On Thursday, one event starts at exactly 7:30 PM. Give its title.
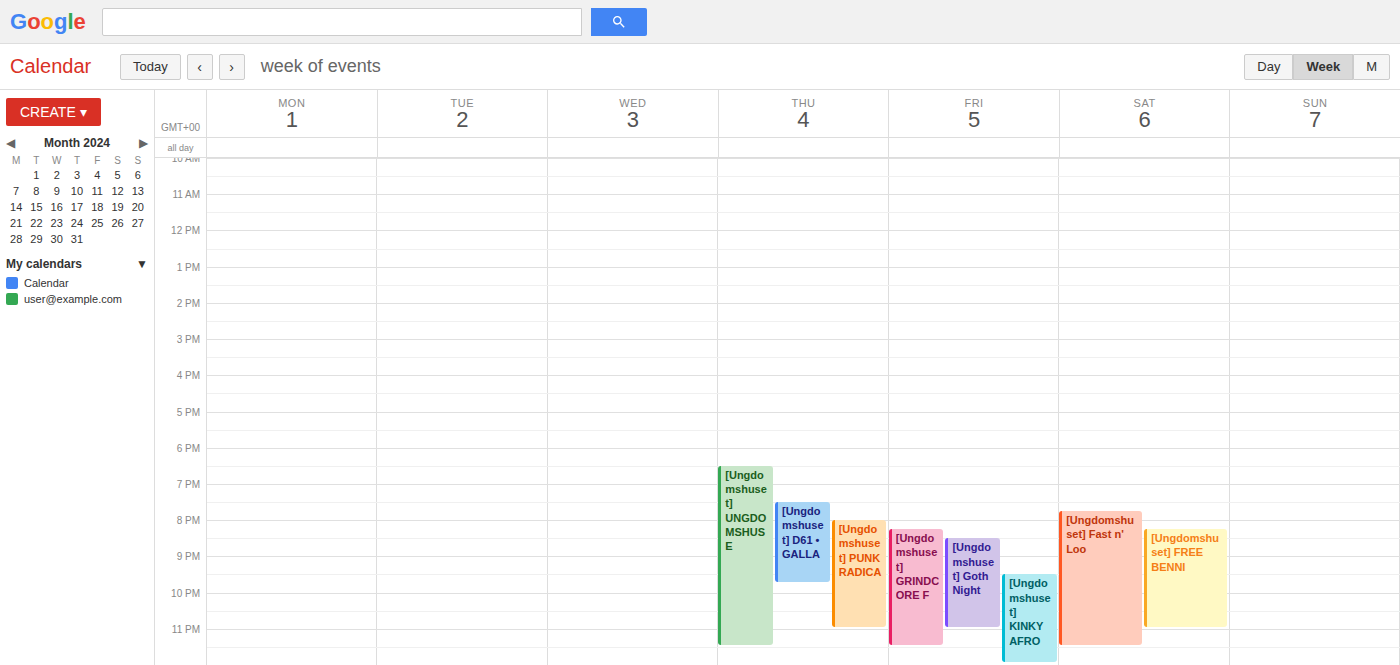
"[Ungdomshuset] D61 • GALLA"